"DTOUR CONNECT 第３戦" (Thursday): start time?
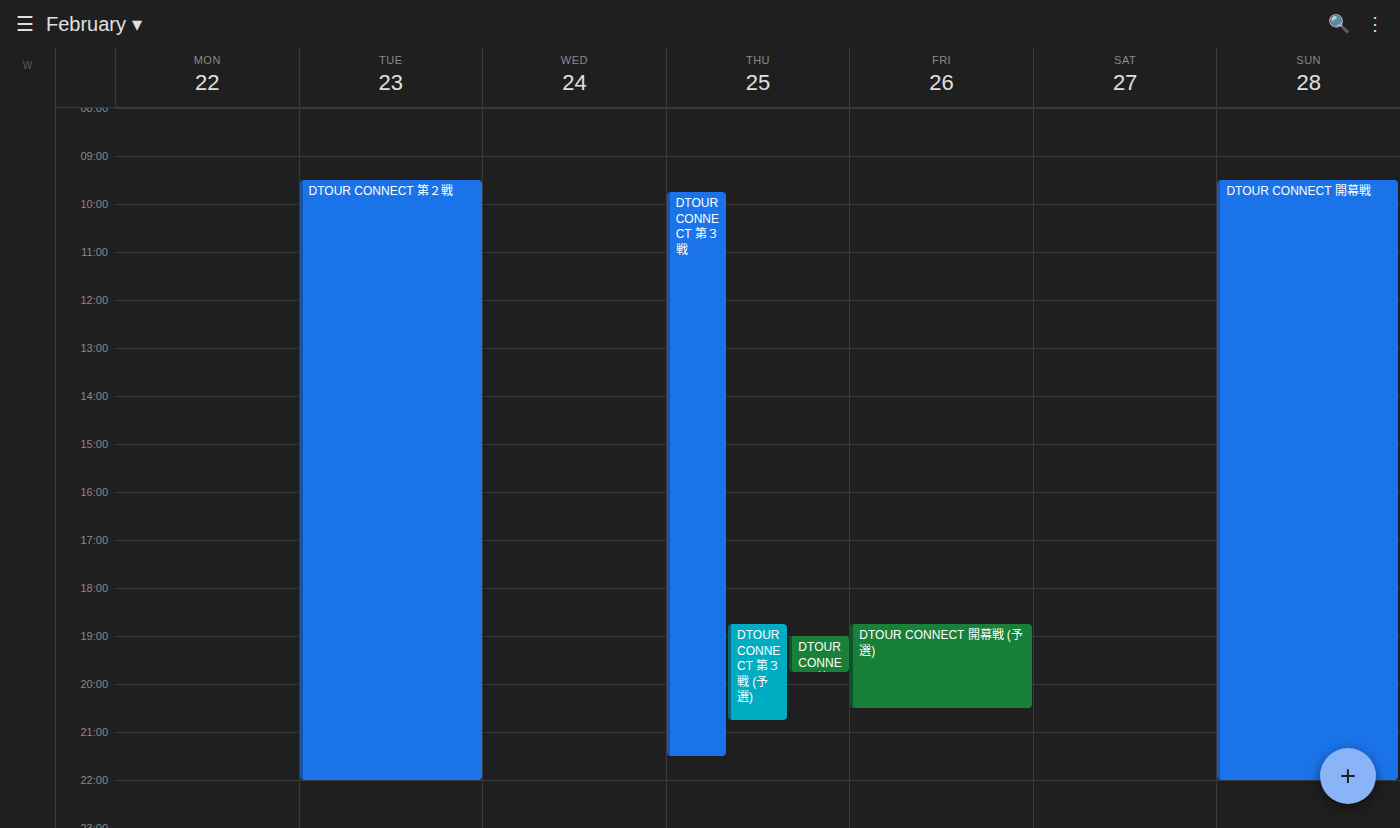
9:45 AM